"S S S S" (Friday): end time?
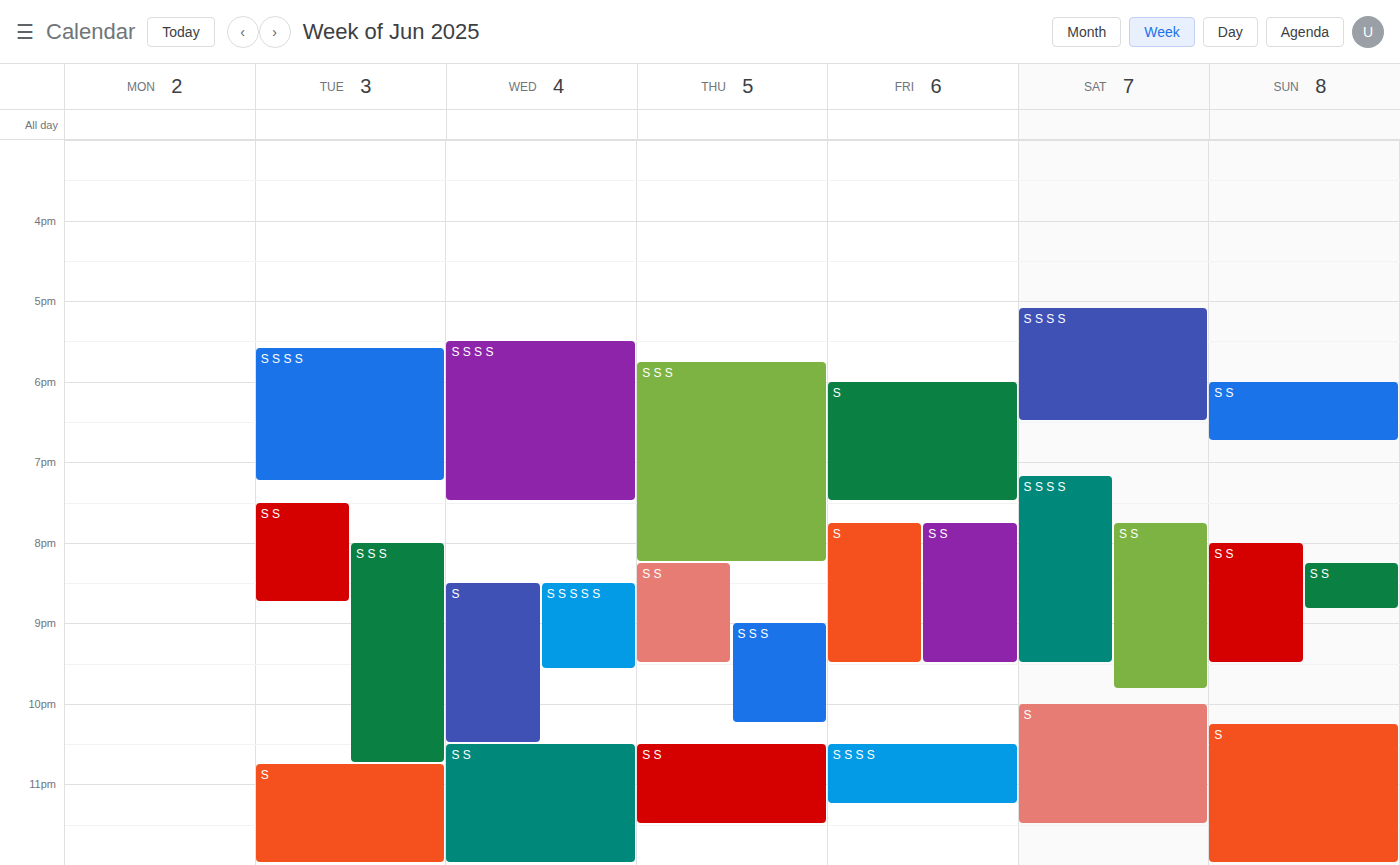
11:15 PM